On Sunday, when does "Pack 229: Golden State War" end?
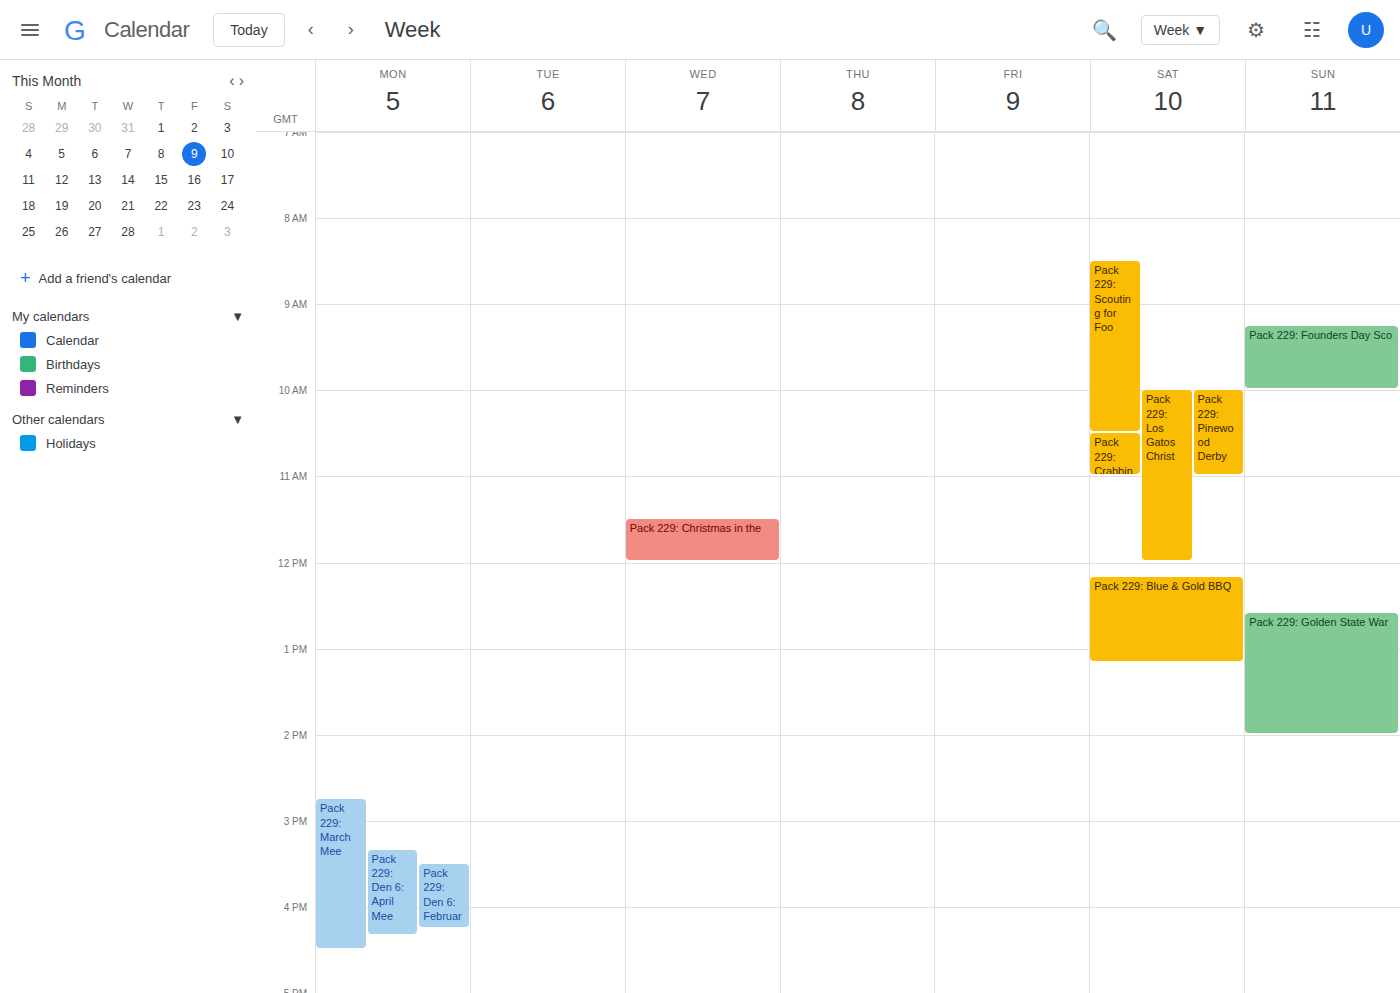
14:00